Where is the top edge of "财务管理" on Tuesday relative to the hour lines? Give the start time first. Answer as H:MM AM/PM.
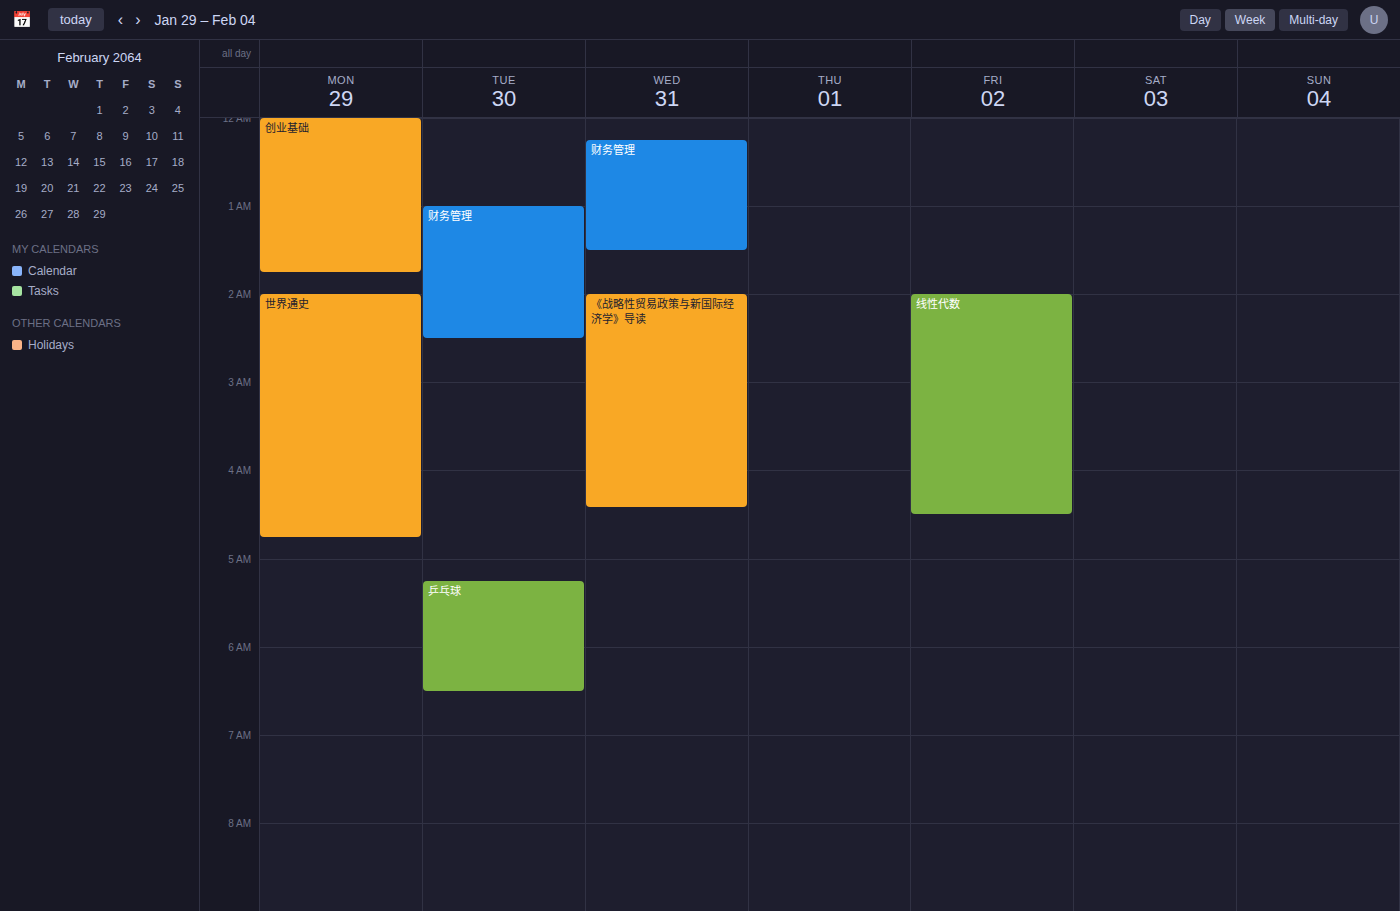
1:00 AM -- exactly on the 1 AM line.